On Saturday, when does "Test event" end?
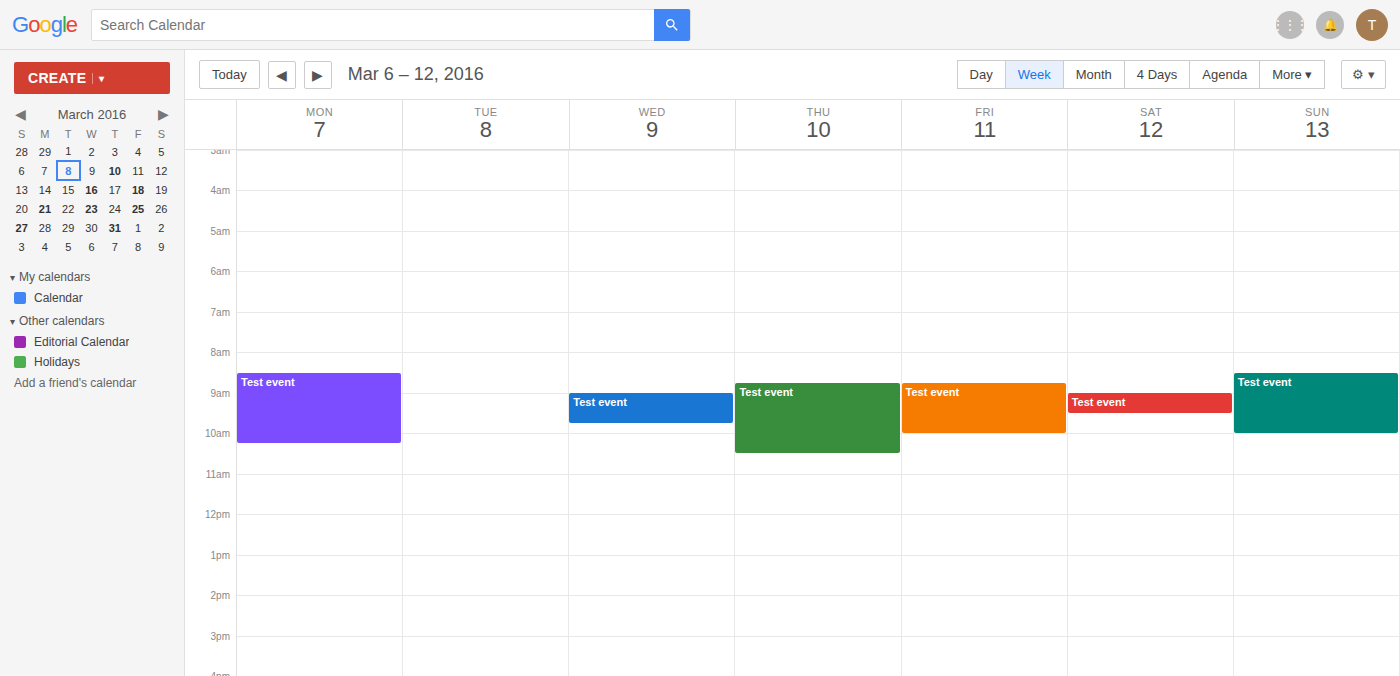
9:30 AM